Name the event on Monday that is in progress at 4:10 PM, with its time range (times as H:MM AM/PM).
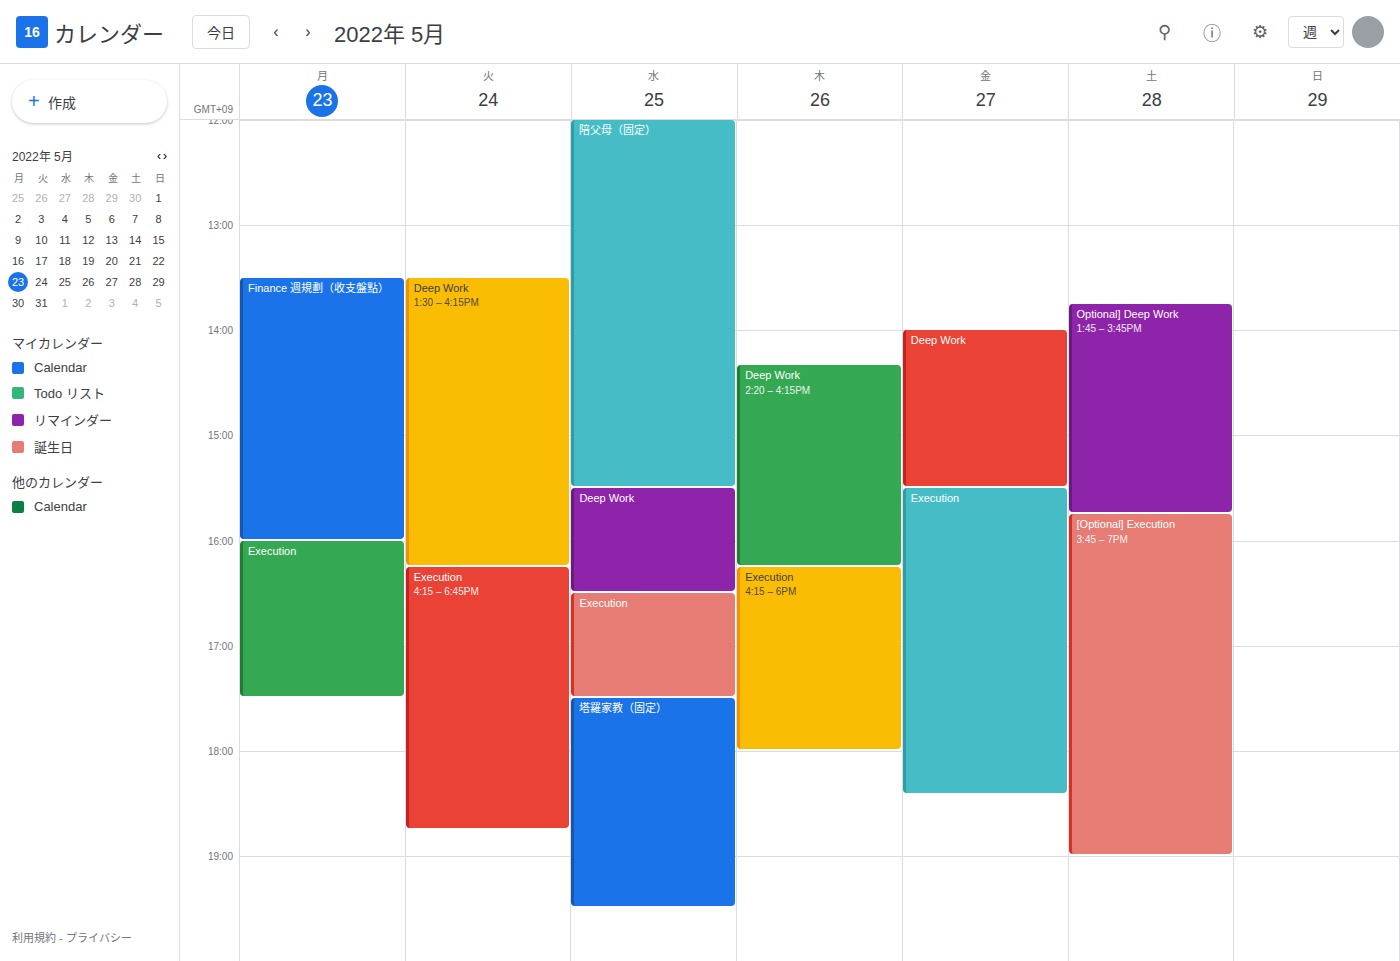
"Execution", 4:00 PM to 5:30 PM